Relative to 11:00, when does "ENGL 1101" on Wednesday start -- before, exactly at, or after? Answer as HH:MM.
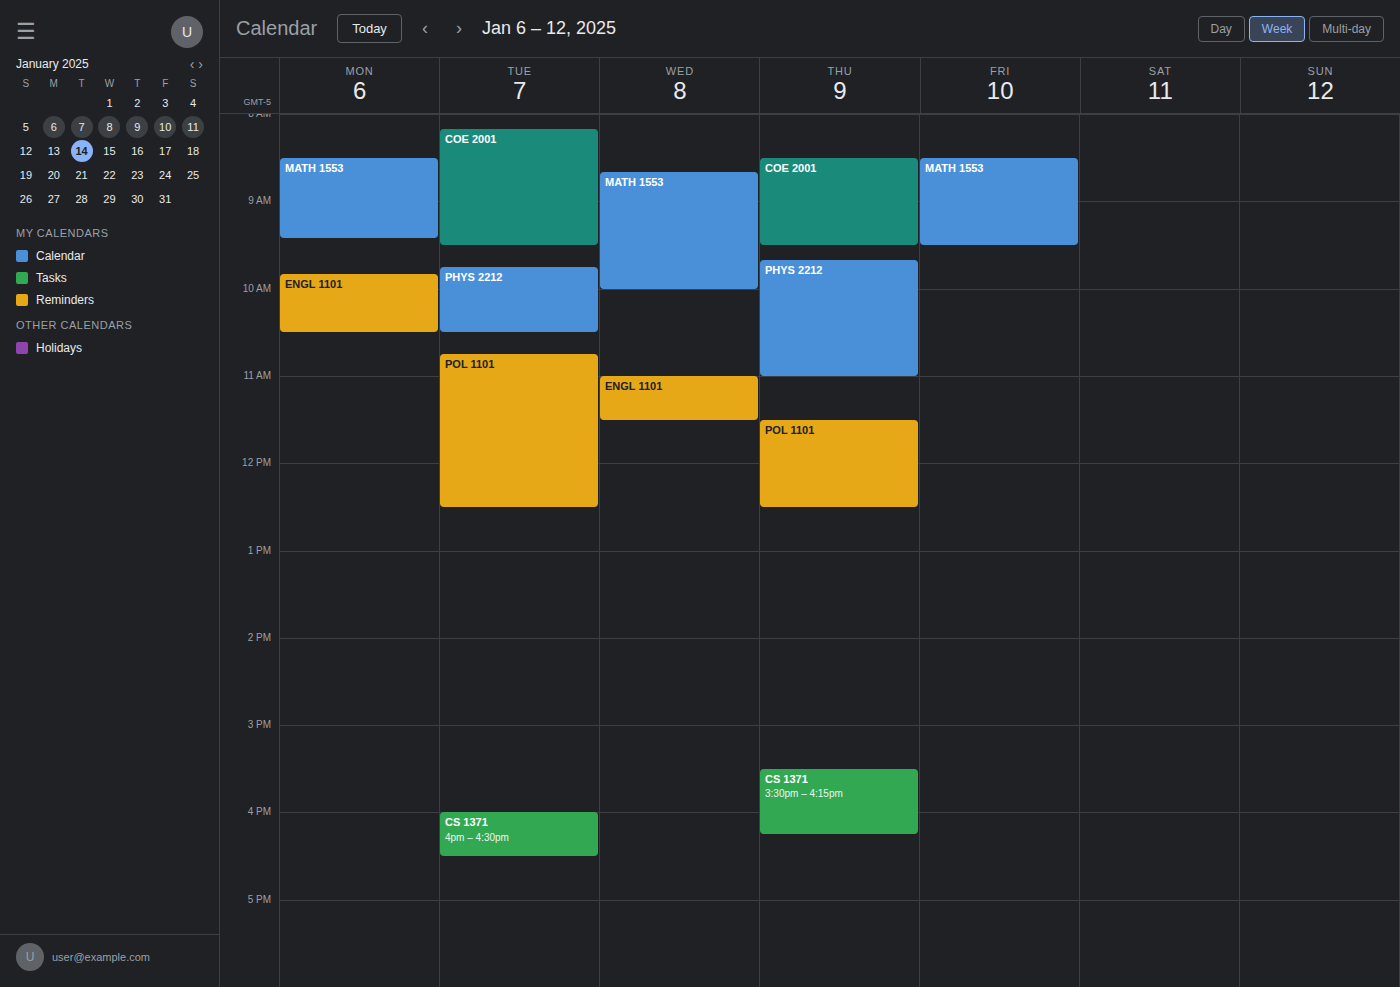
11:00 -- exactly at 11:00, on the 11:00 line.